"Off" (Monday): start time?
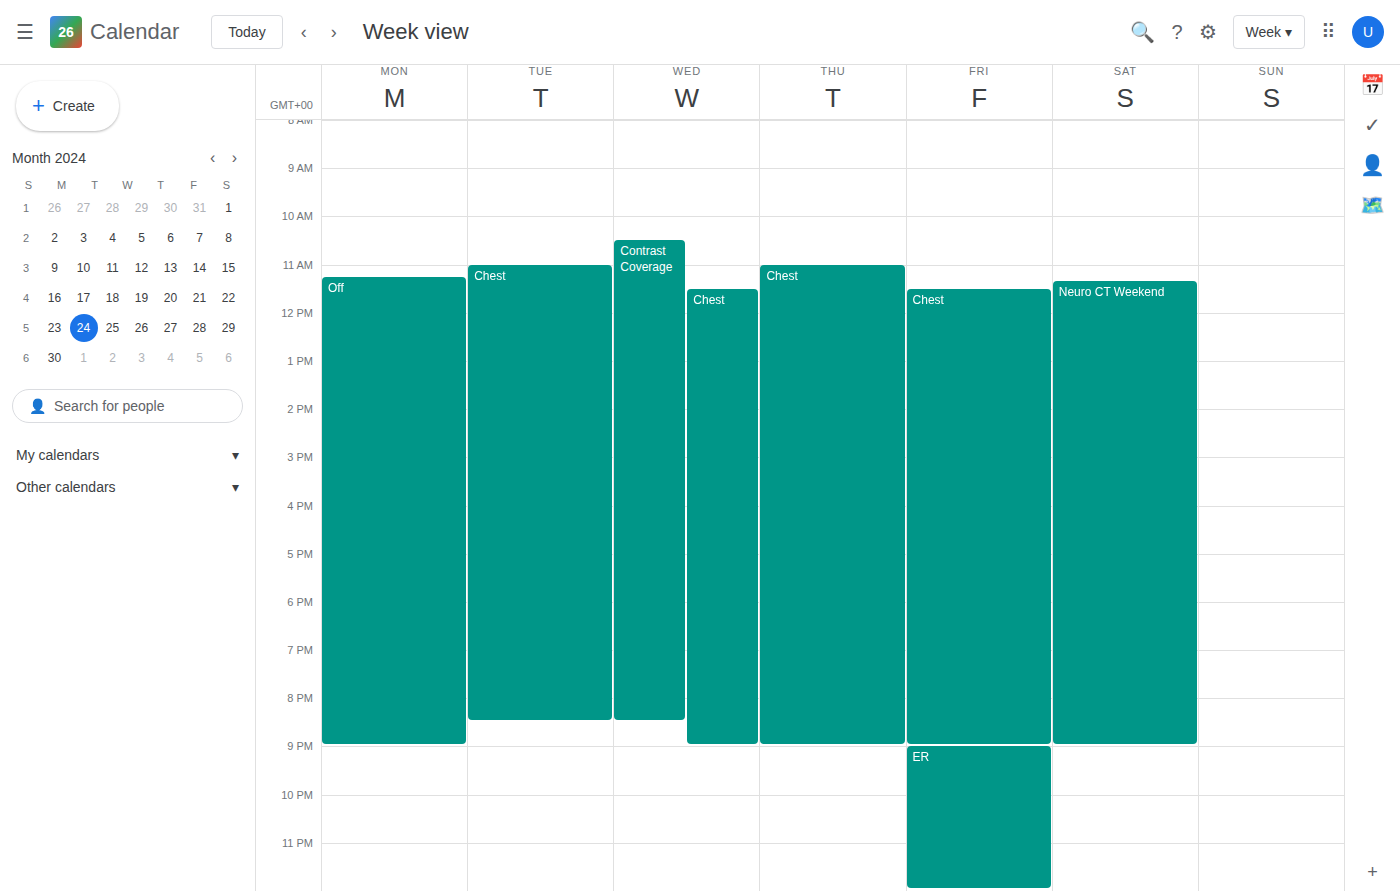
11:15 AM